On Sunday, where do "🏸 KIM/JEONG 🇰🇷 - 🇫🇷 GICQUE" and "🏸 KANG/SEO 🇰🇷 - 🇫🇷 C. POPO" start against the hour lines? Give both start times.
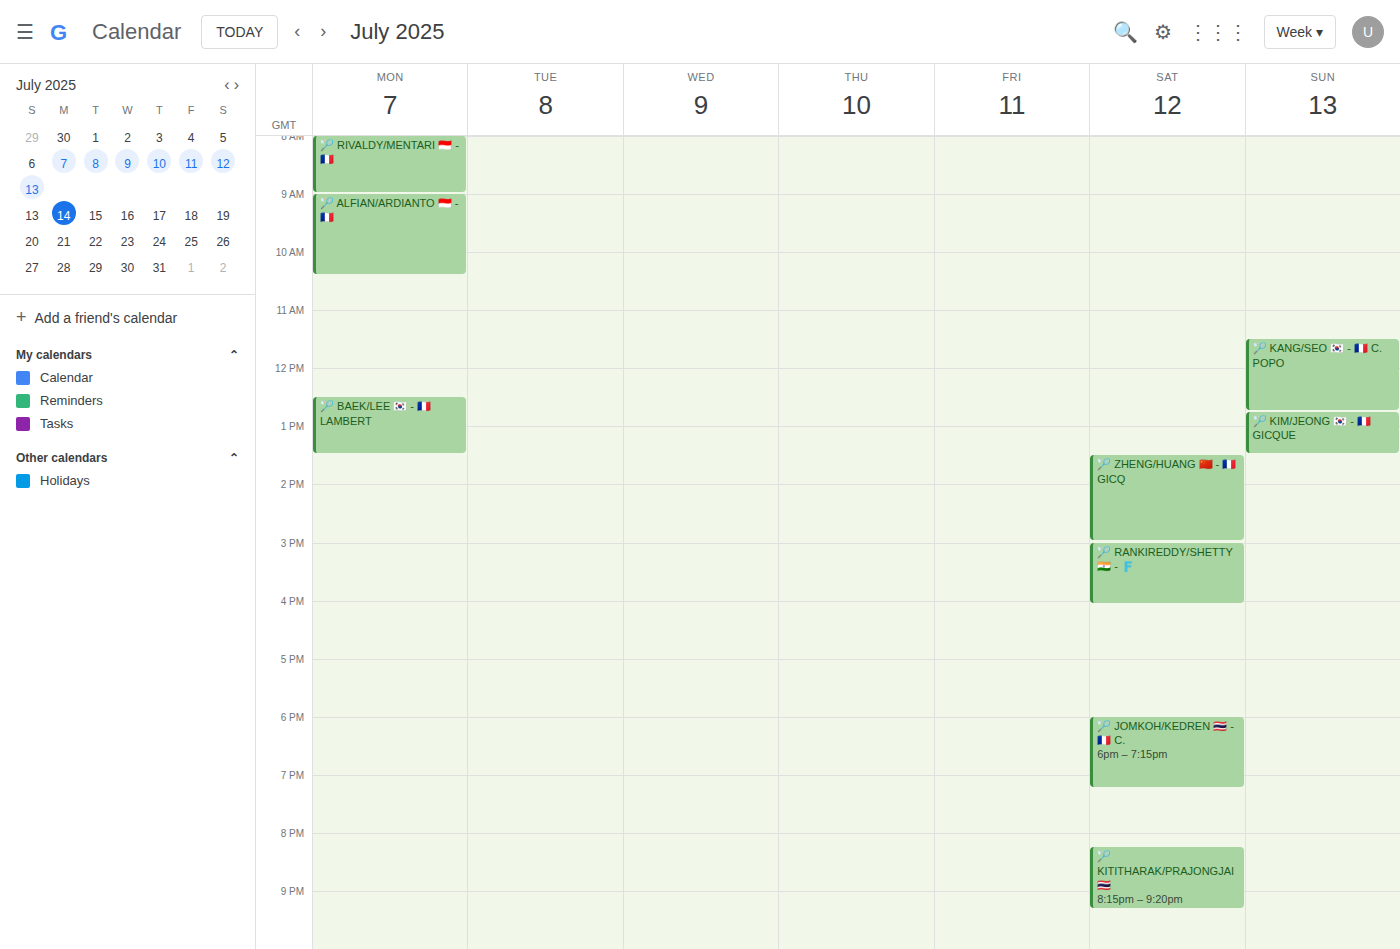
"🏸 KIM/JEONG 🇰🇷 - 🇫🇷 GICQUE": 12:45, neither: three quarters of the way from the 12:00 line to the 13:00 line. "🏸 KANG/SEO 🇰🇷 - 🇫🇷 C. POPO": 11:30, halfway between the 11:00 and 12:00 lines.